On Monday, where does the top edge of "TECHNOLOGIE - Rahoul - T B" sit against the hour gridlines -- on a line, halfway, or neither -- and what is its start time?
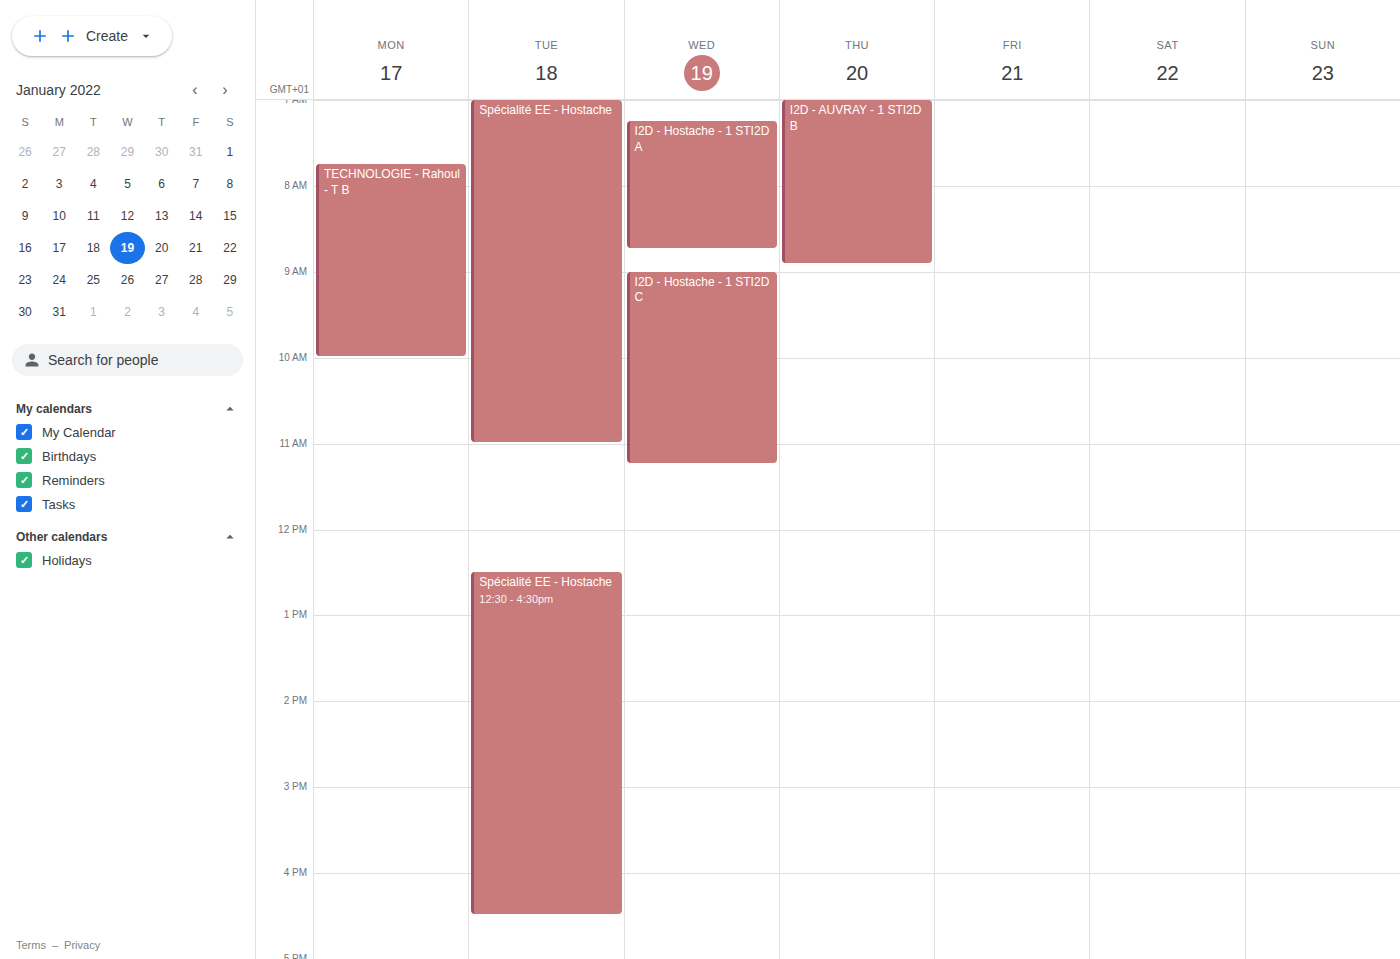
7:45 AM -- neither: three quarters of the way from the 7 AM line to the 8 AM line.